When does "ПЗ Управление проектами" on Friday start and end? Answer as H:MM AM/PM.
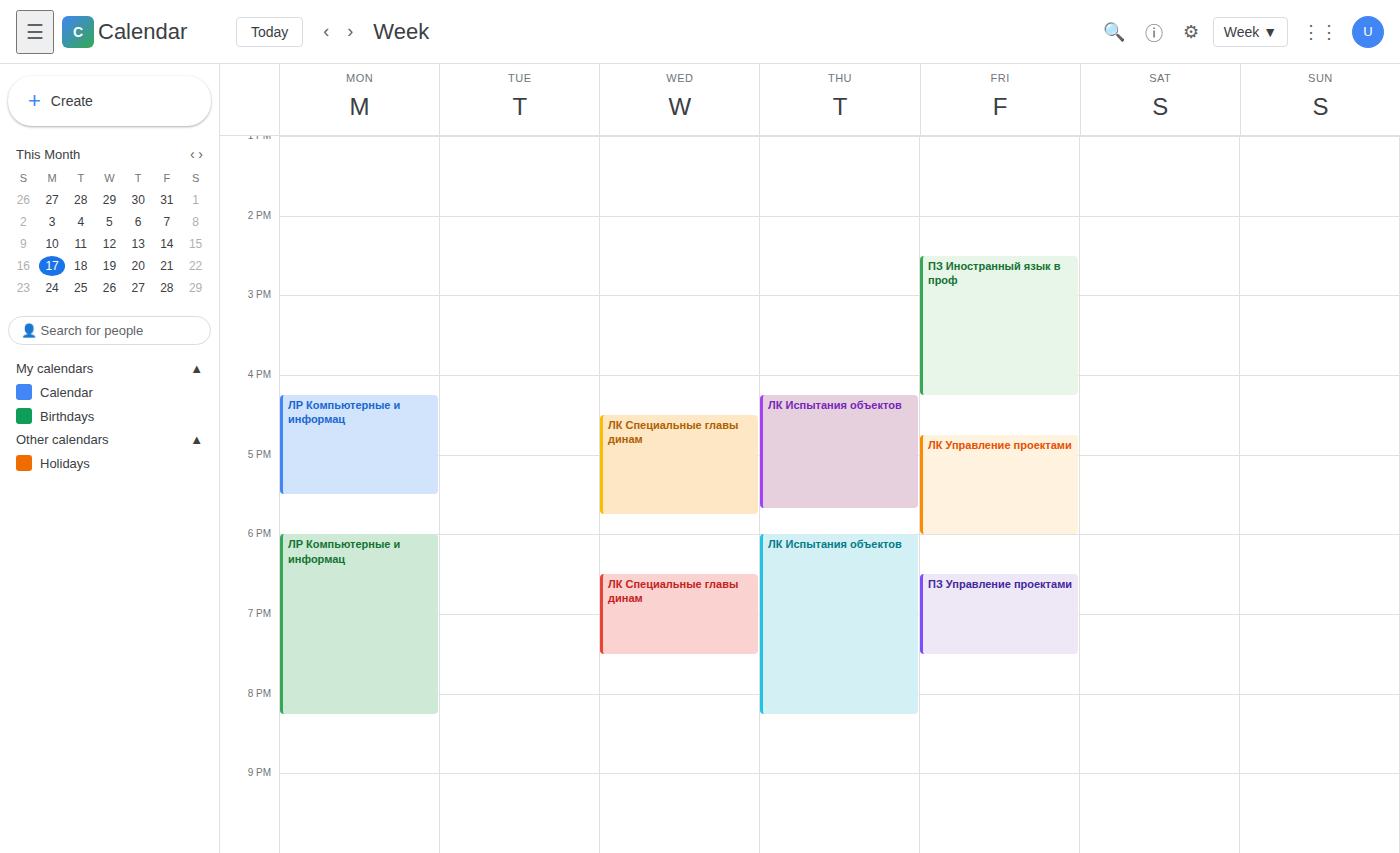
6:30 PM to 7:30 PM